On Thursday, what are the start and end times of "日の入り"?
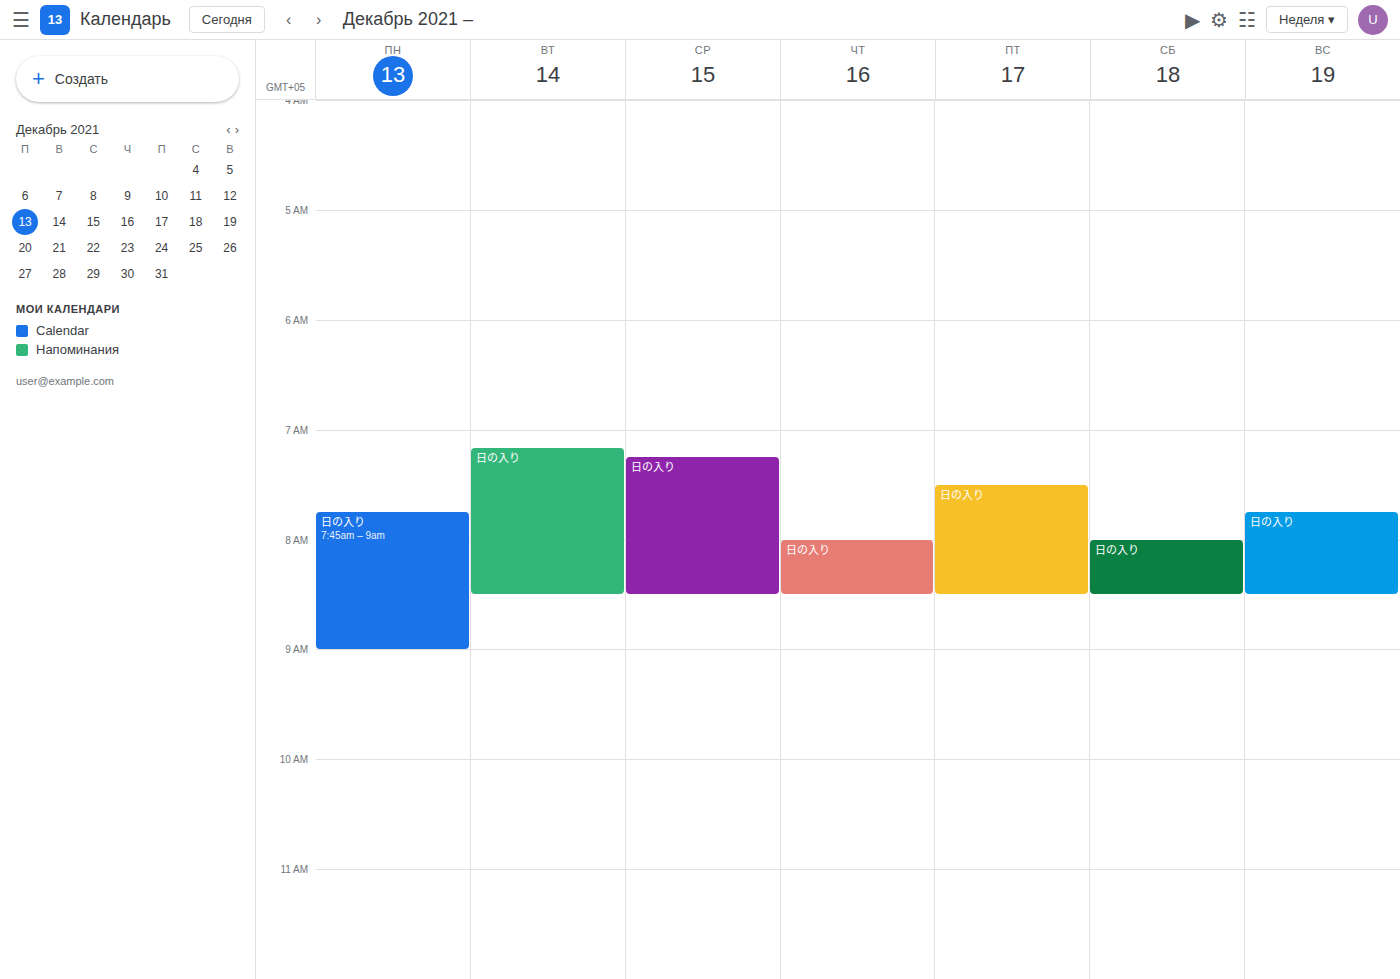
8:00 AM to 8:30 AM